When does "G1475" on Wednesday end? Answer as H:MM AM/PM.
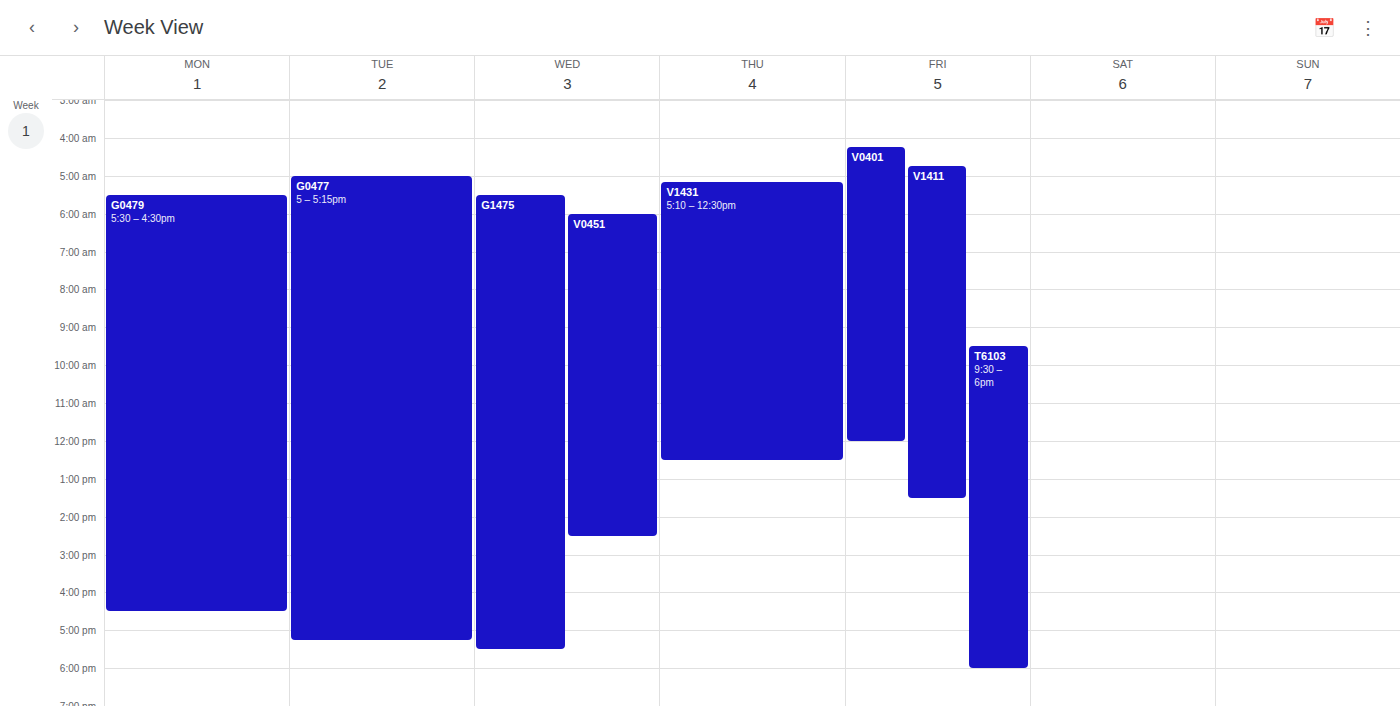
5:30 PM